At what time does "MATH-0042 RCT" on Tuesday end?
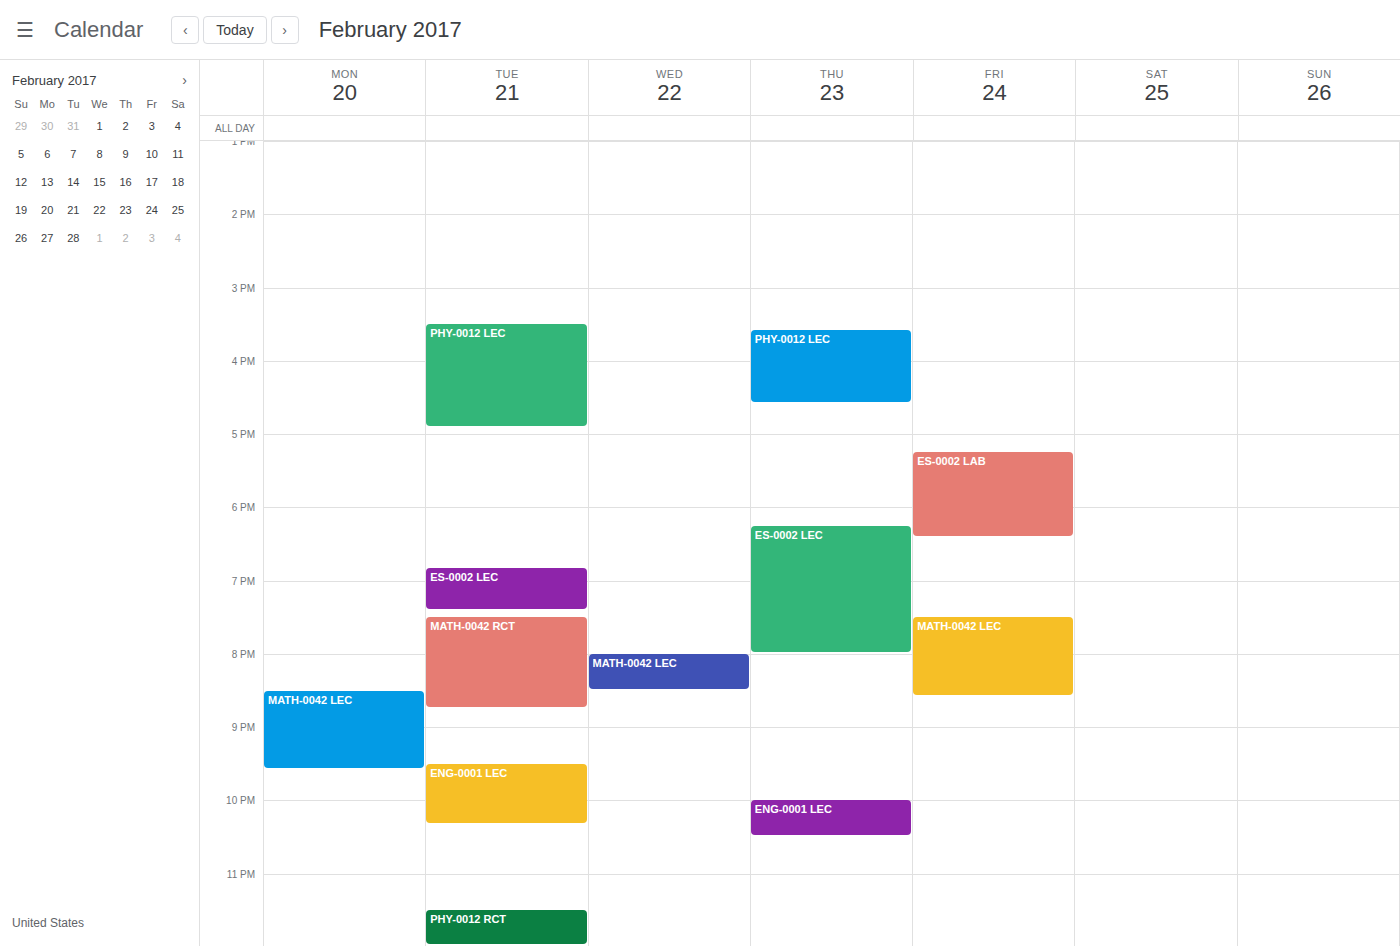
8:45 PM